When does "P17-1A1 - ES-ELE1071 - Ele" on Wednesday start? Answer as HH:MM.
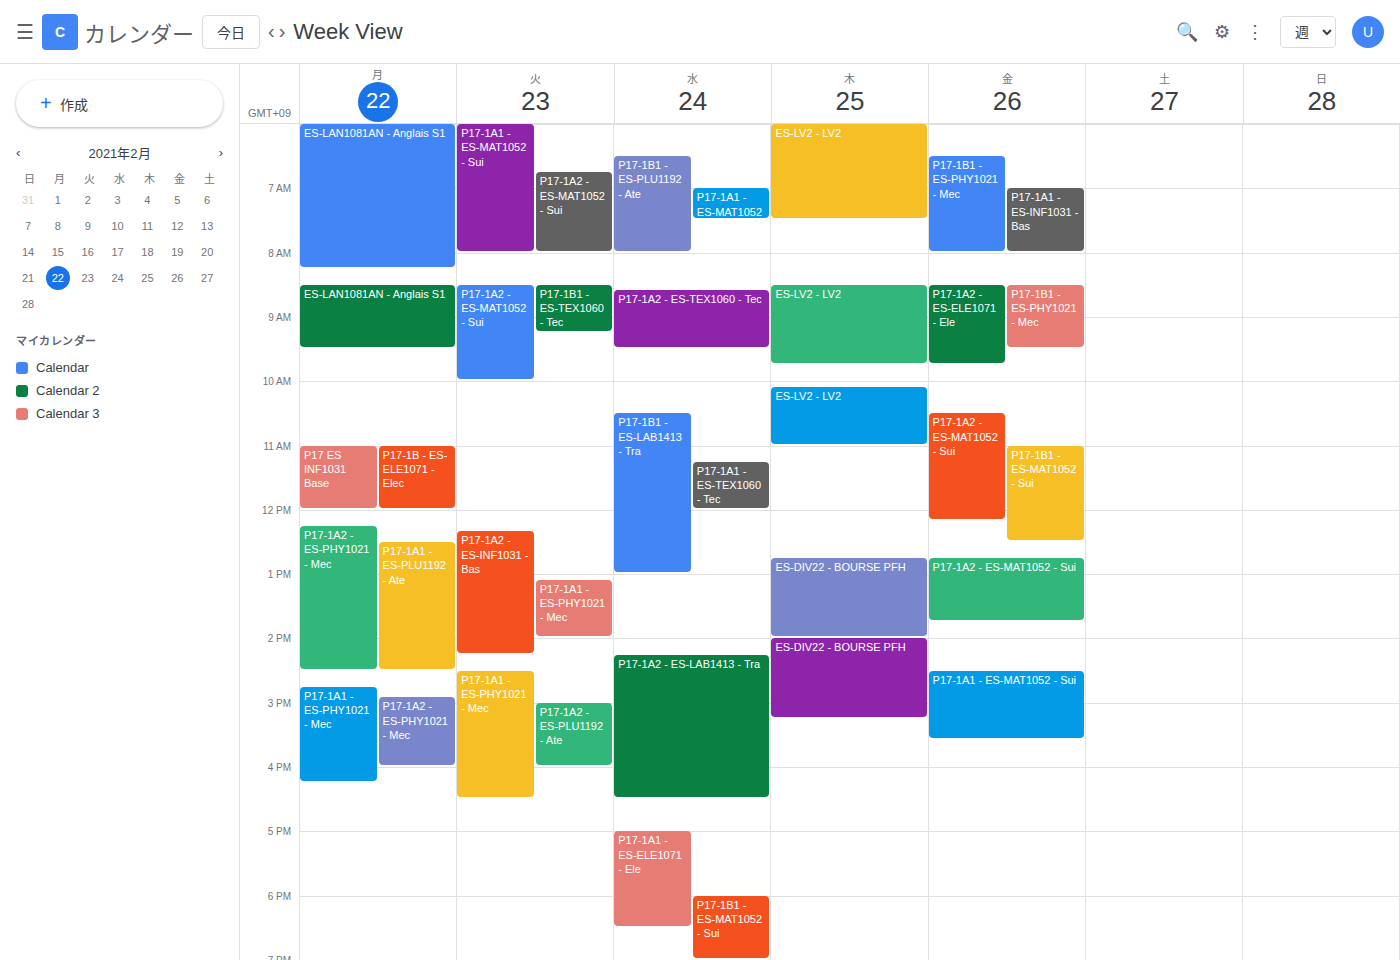
17:00